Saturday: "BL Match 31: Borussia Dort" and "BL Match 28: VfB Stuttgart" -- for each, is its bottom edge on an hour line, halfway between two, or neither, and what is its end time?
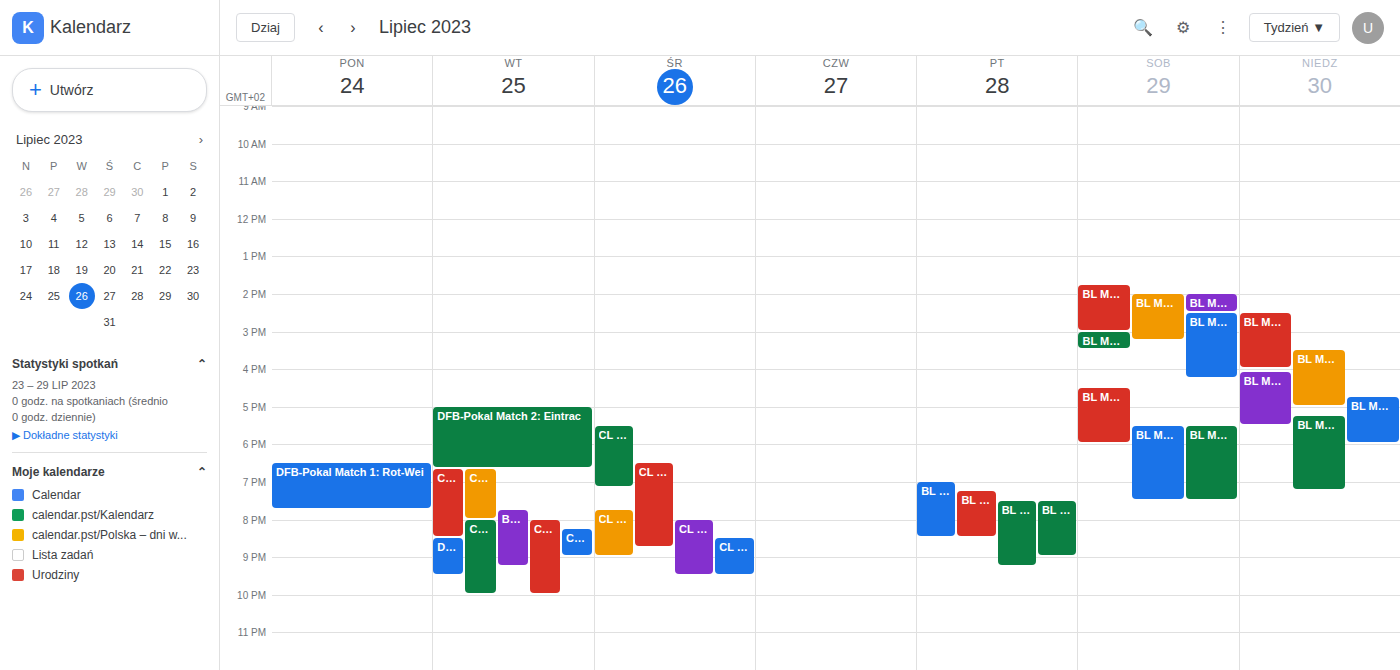
"BL Match 31: Borussia Dort": 3:15 PM, neither: a quarter of the way from the 3 PM line to the 4 PM line. "BL Match 28: VfB Stuttgart": 3:00 PM, exactly on the 3 PM line.